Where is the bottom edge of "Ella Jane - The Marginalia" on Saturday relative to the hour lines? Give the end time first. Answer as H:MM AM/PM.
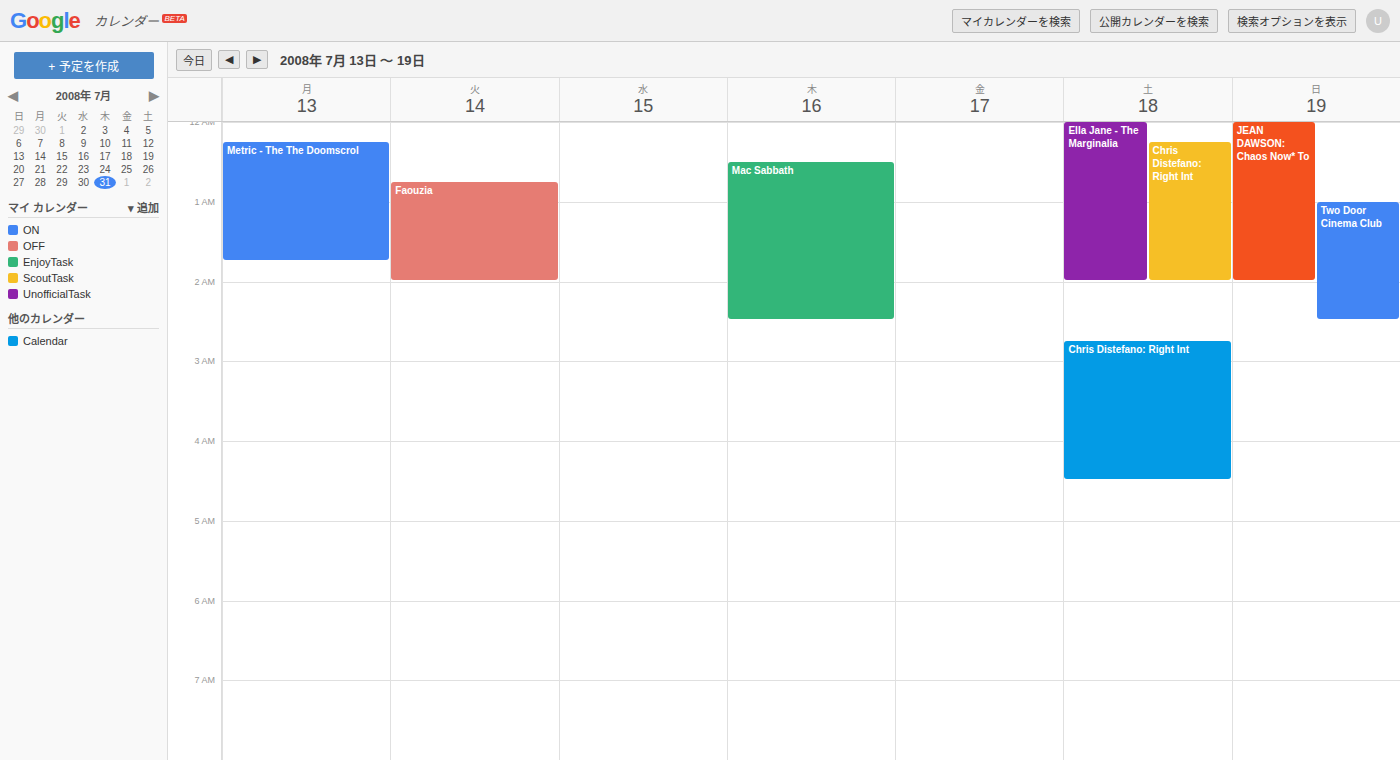
2:00 AM -- exactly on the 2 AM line.